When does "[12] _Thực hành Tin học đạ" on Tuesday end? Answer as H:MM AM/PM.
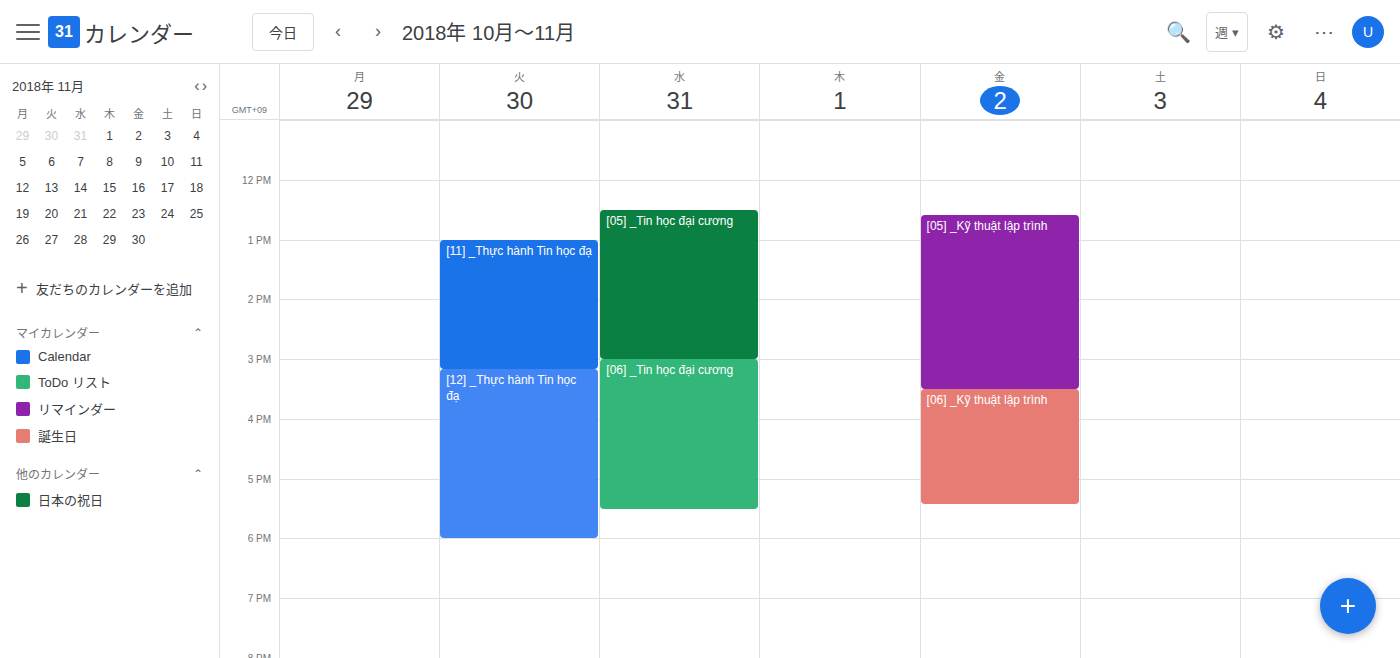
6:00 PM